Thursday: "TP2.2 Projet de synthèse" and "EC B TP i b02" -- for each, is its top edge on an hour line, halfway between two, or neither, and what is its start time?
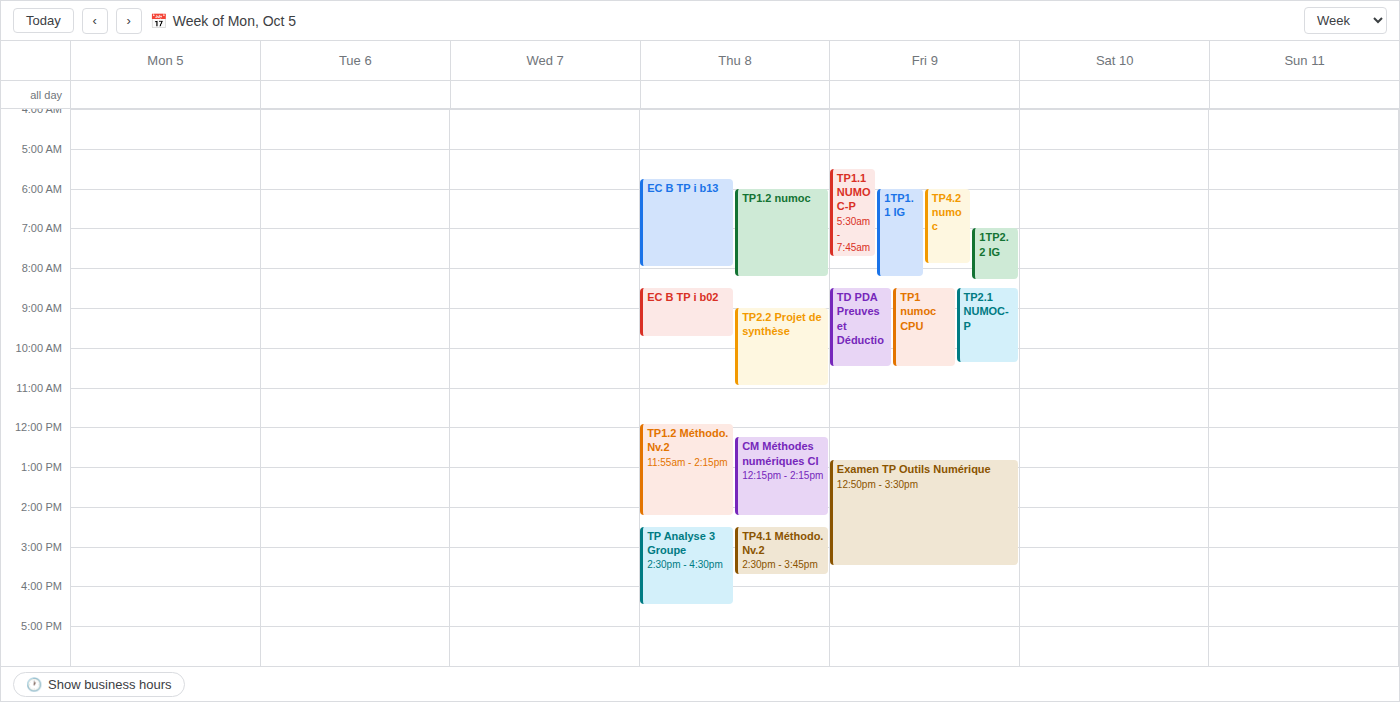
"TP2.2 Projet de synthèse": 9:00 AM, exactly on the 9 AM line. "EC B TP i b02": 8:30 AM, halfway between the 8 AM and 9 AM lines.